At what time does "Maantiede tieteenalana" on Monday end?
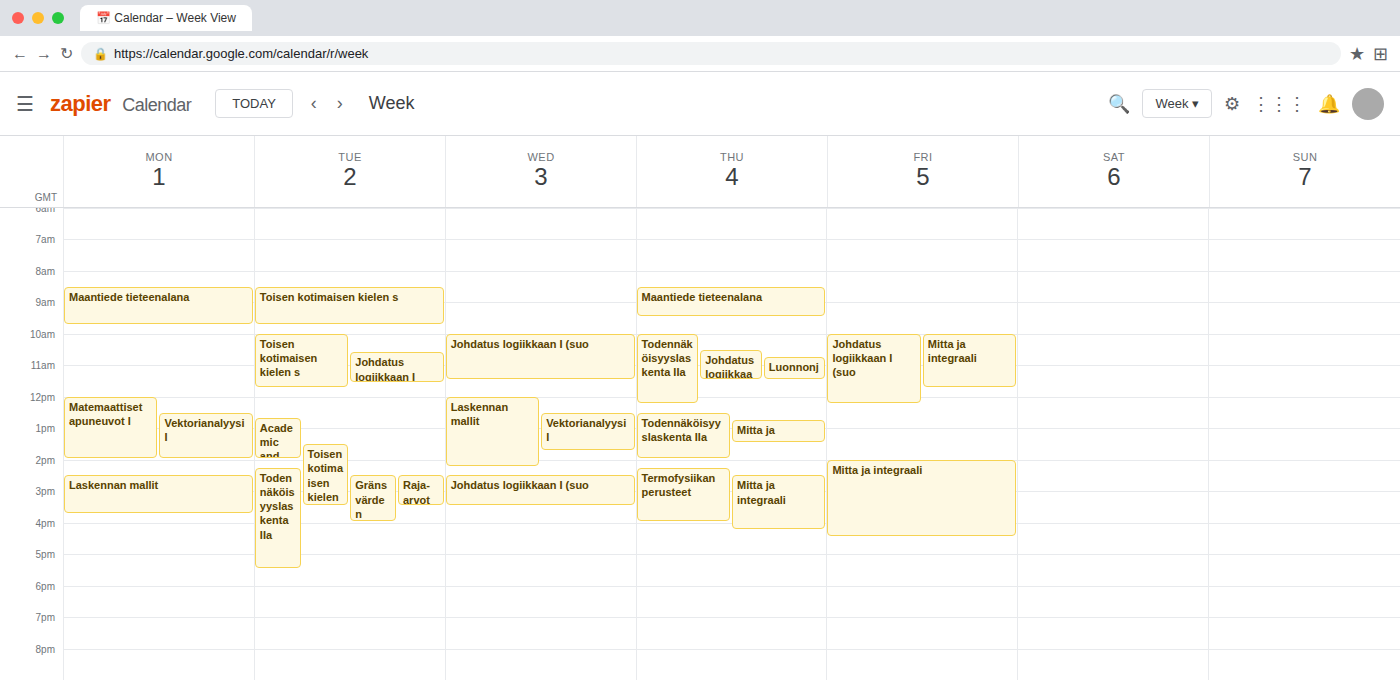
09:45